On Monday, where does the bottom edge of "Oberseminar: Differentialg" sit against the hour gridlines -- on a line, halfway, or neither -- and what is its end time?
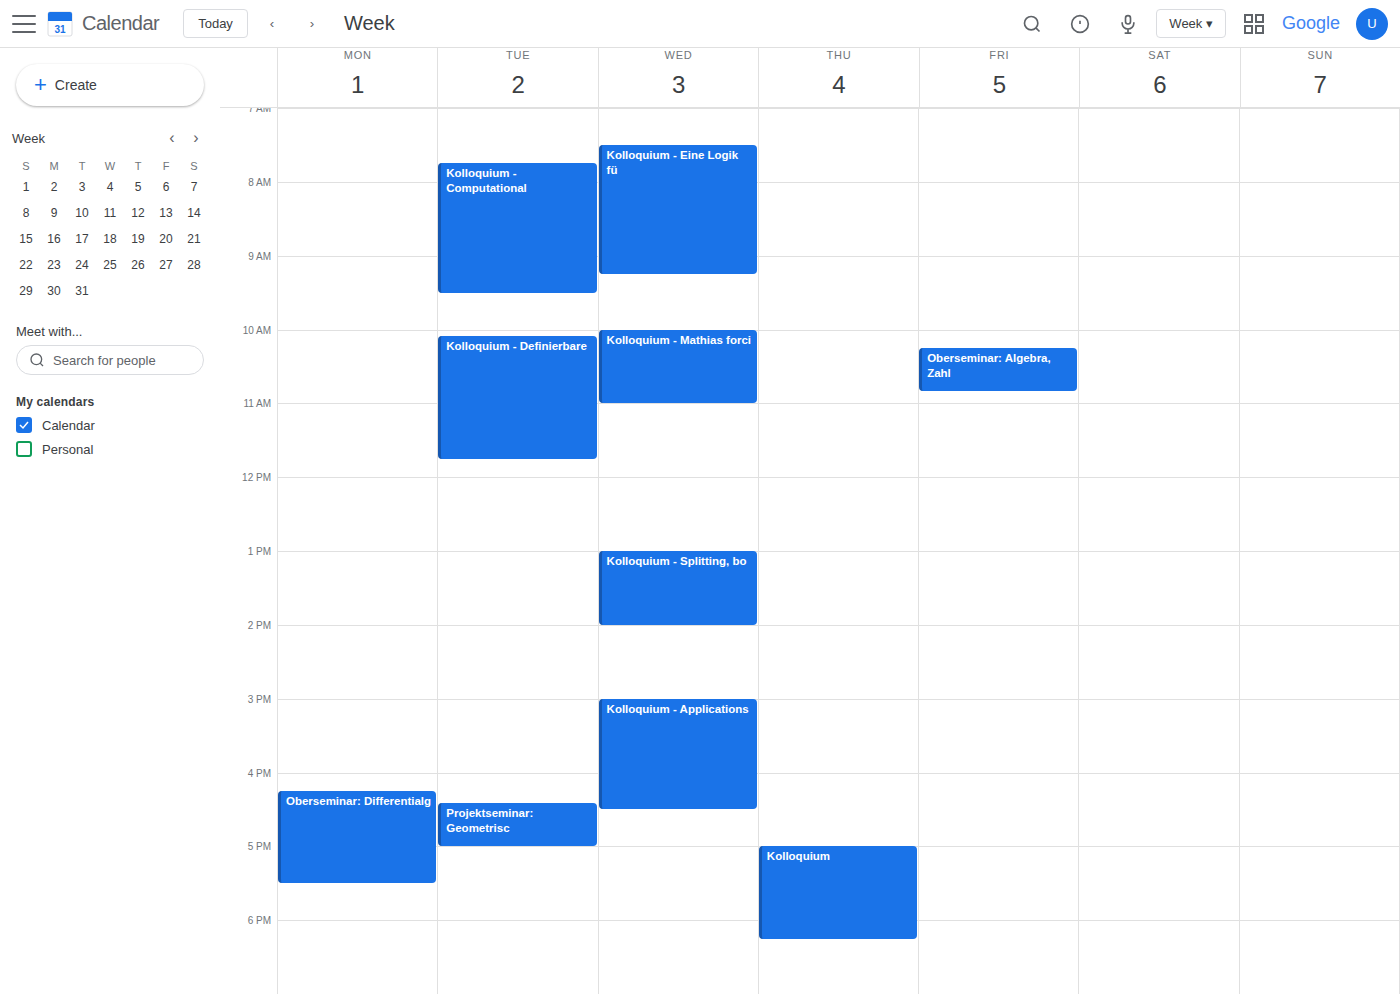
5:30 PM -- halfway between the 5 PM and 6 PM lines.